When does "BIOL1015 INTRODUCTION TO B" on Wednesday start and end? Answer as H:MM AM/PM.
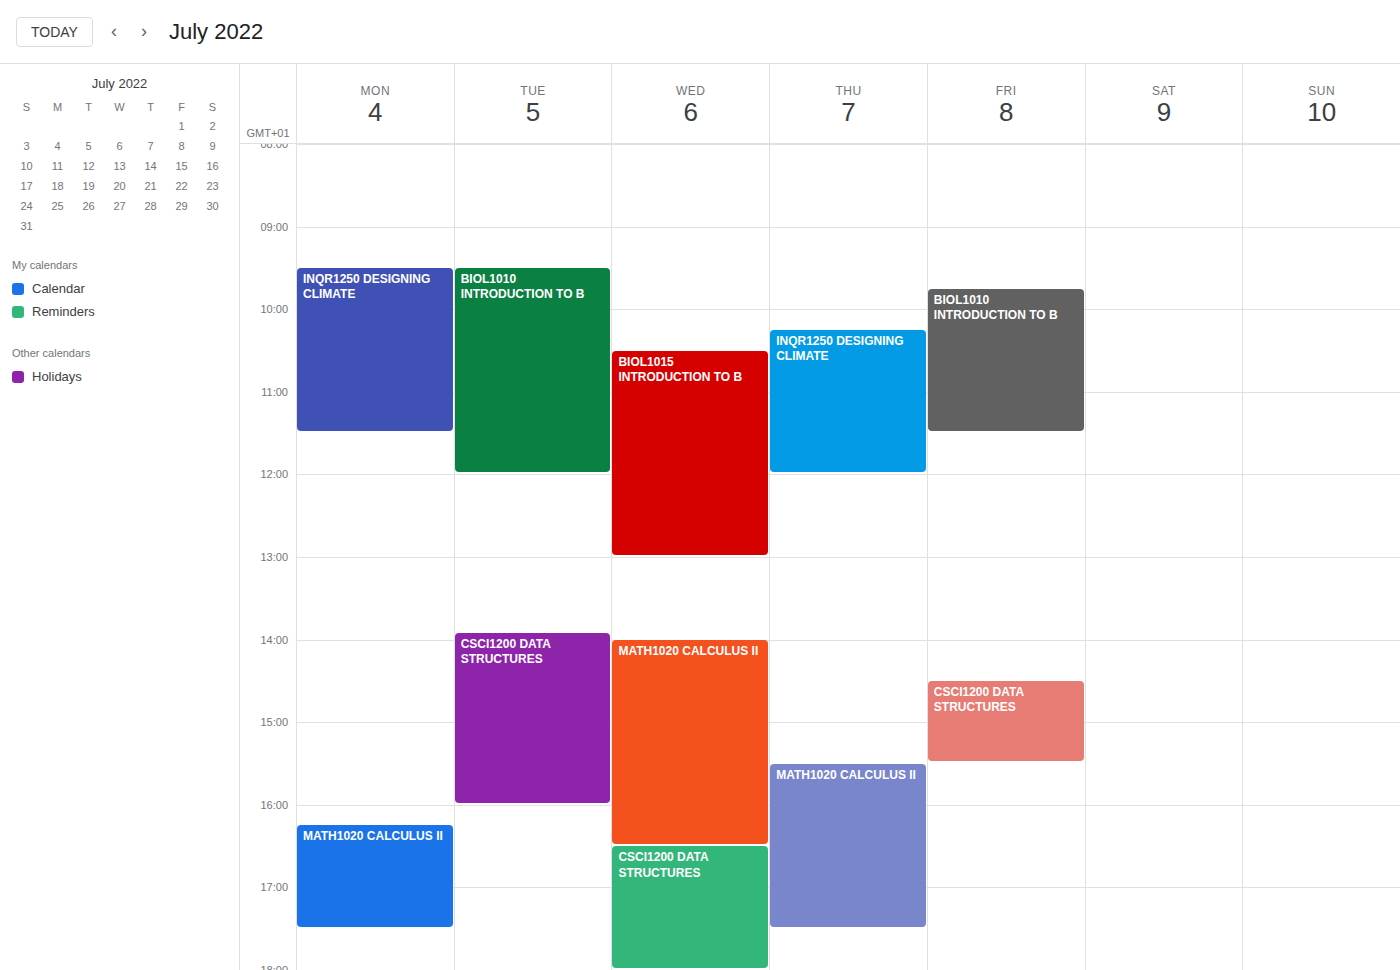
10:30 AM to 1:00 PM